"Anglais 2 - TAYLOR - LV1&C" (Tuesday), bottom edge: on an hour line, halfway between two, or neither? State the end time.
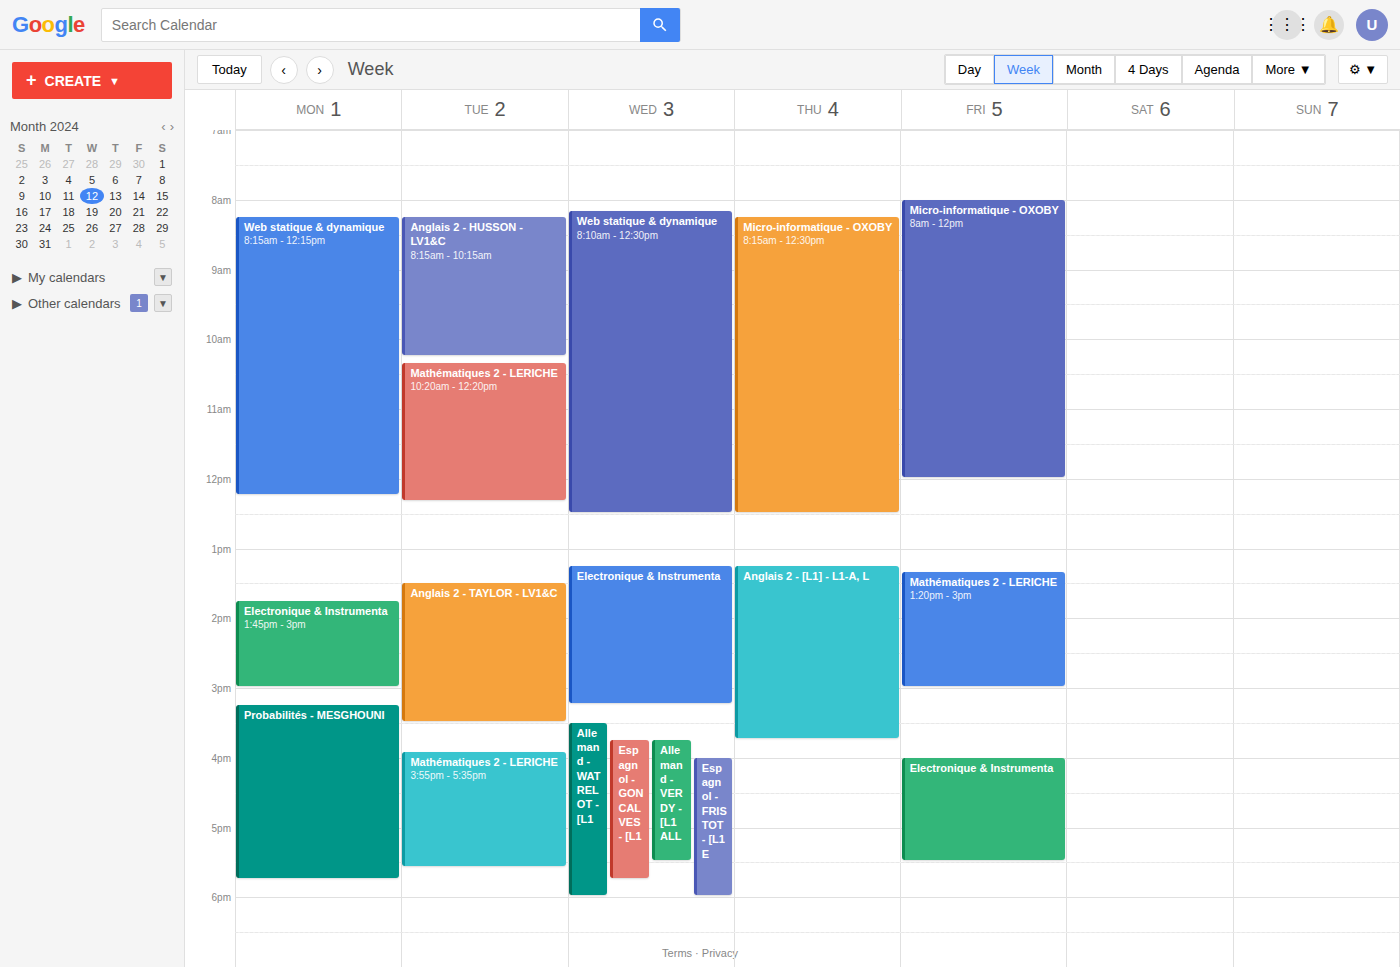
3:30 PM -- halfway between the 3 PM and 4 PM lines.